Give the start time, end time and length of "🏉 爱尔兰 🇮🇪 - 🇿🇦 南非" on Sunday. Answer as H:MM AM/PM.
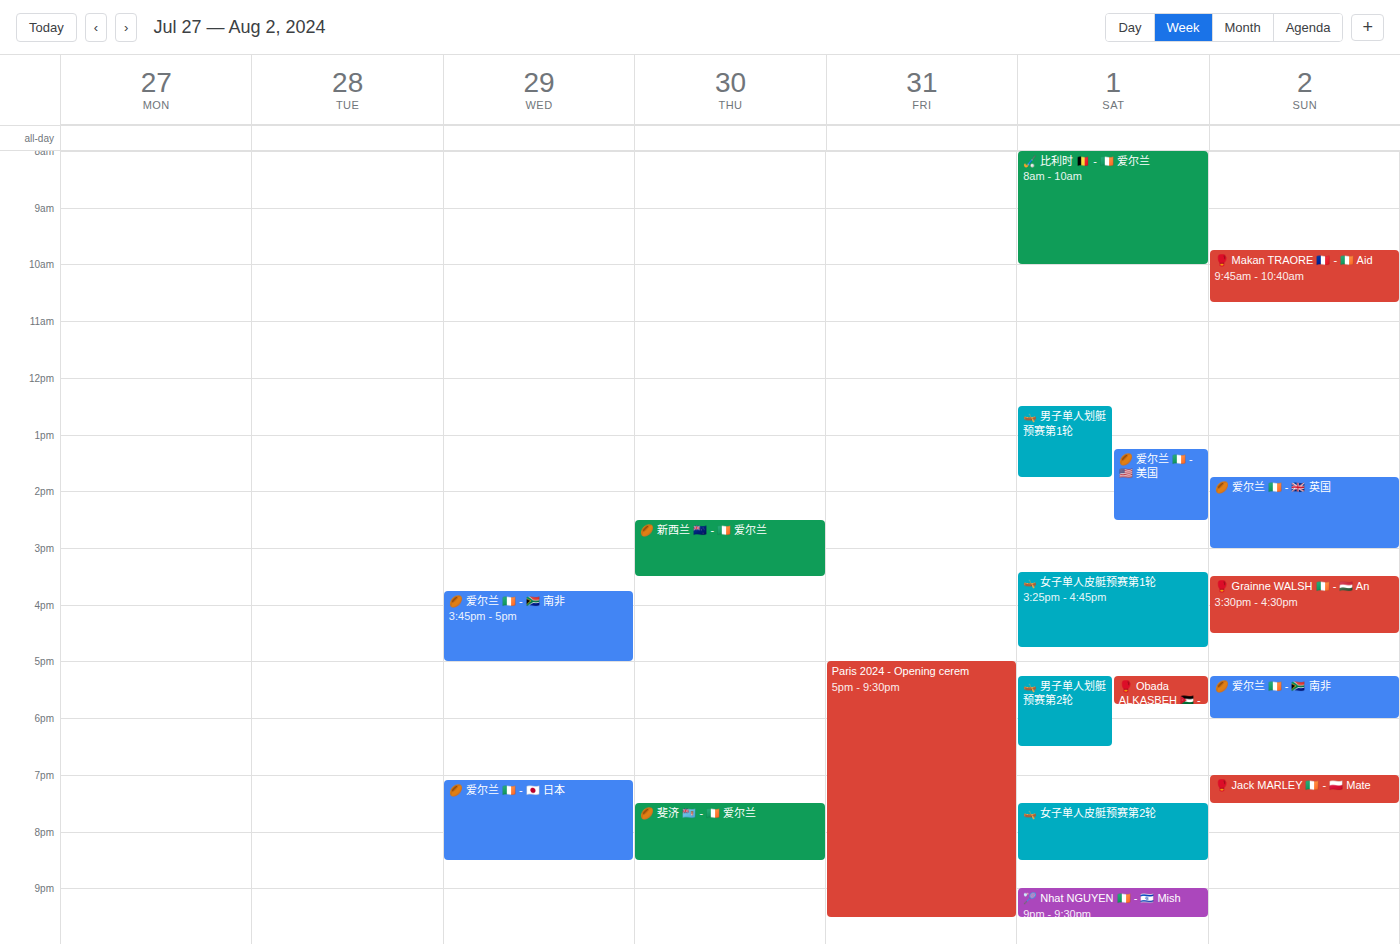
5:15 PM to 6:00 PM, 45 minutes